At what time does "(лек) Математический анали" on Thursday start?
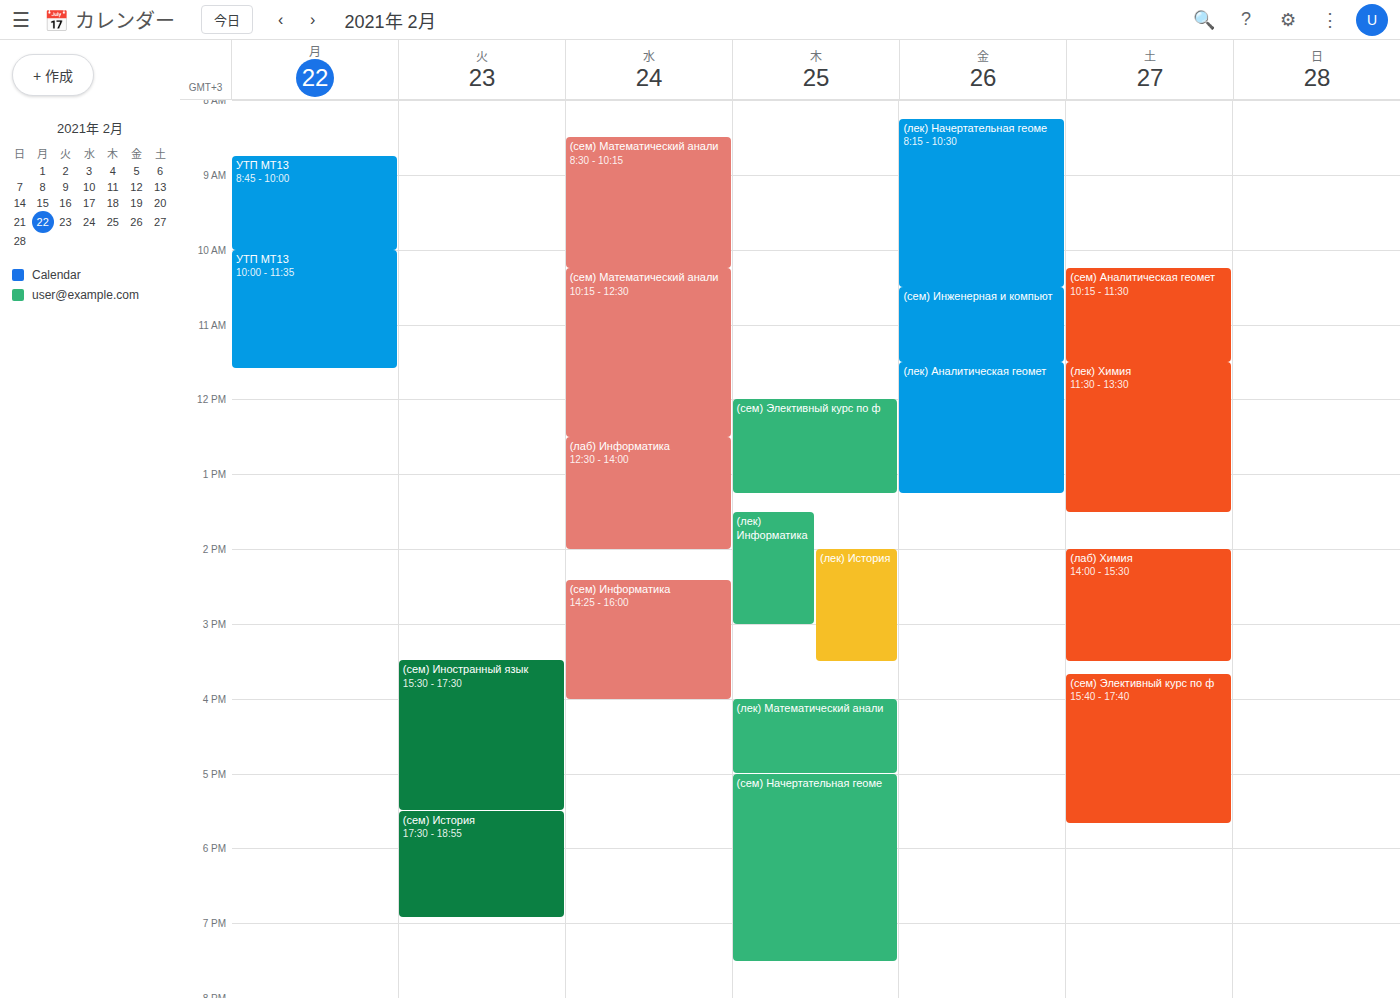
4:00 PM